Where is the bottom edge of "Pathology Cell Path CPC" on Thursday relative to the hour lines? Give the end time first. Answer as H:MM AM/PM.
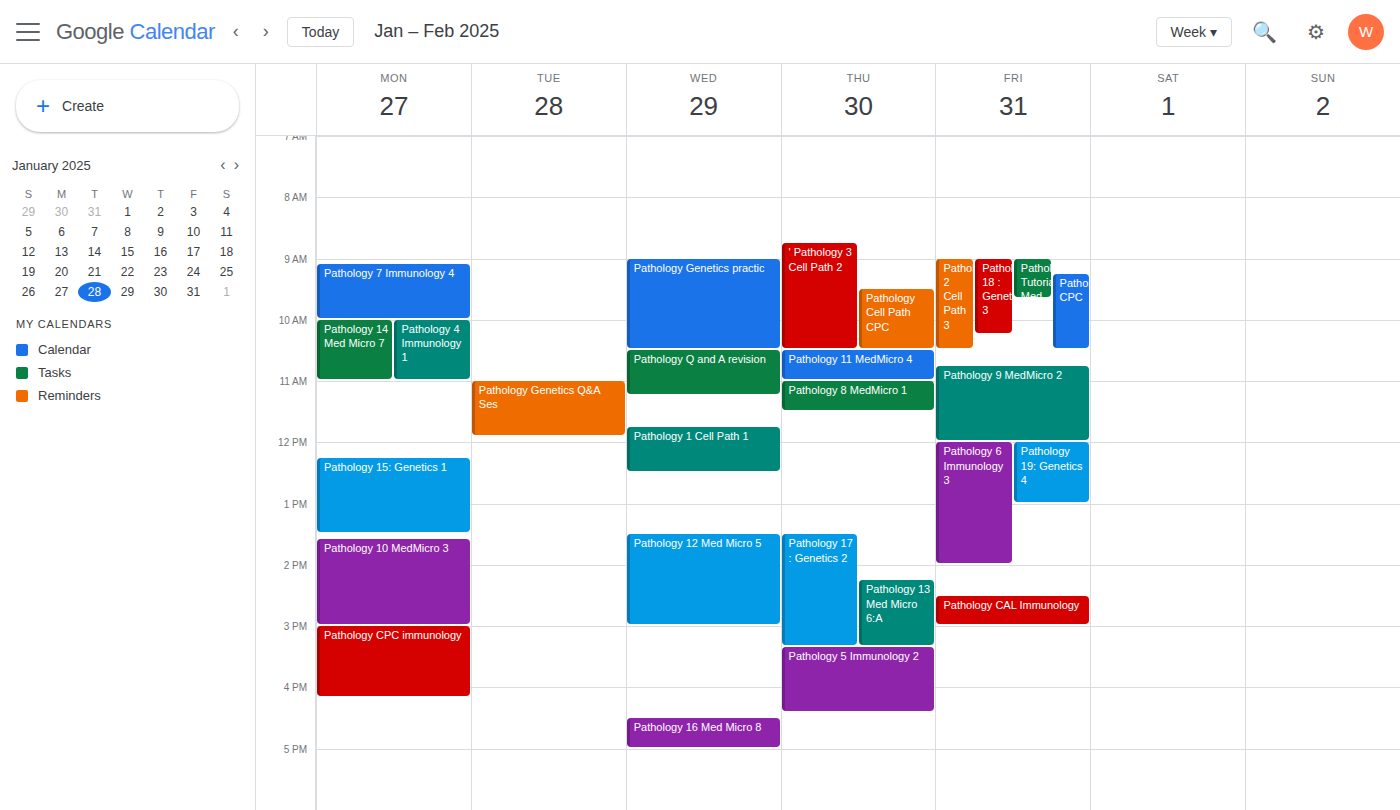
10:30 AM -- halfway between the 10 AM and 11 AM lines.